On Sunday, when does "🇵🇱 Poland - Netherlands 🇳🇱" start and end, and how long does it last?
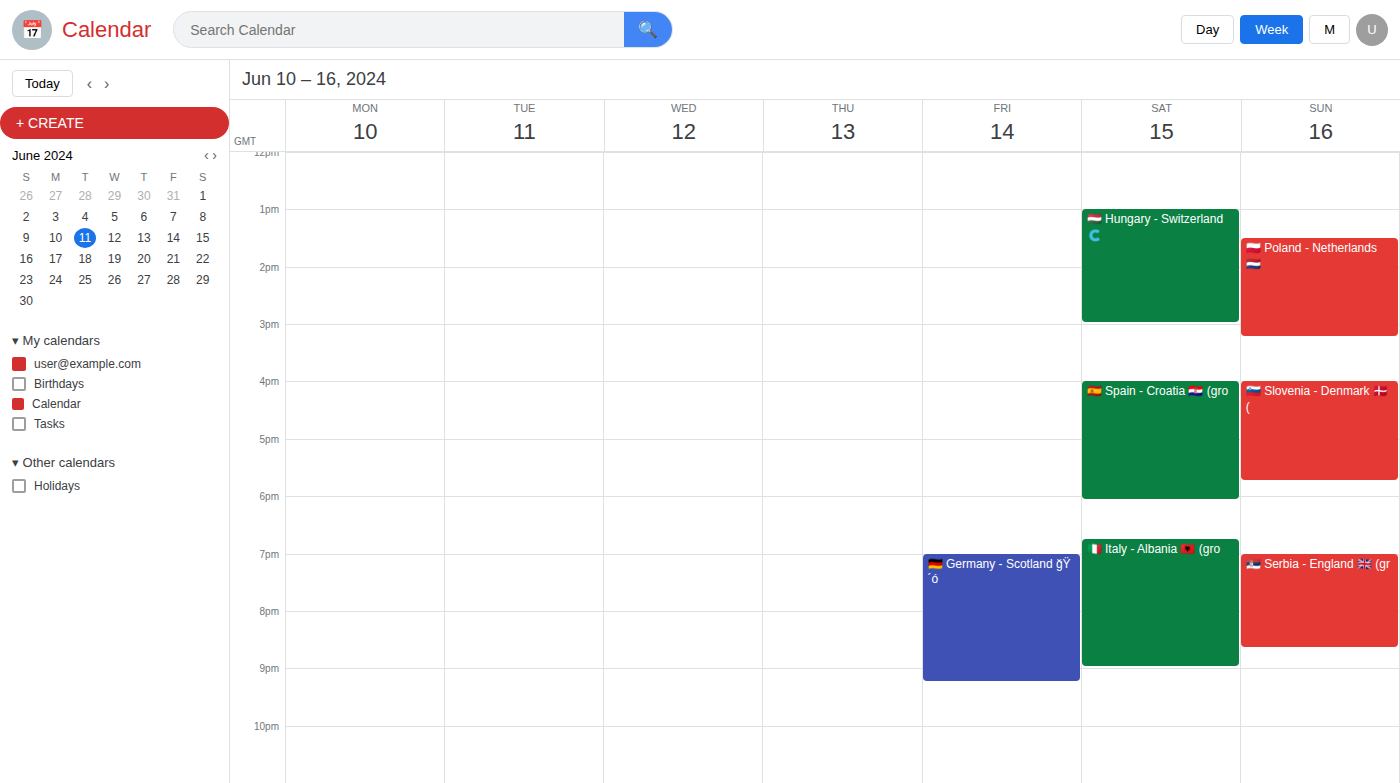
1:30 PM to 3:15 PM, 1 hour 45 minutes